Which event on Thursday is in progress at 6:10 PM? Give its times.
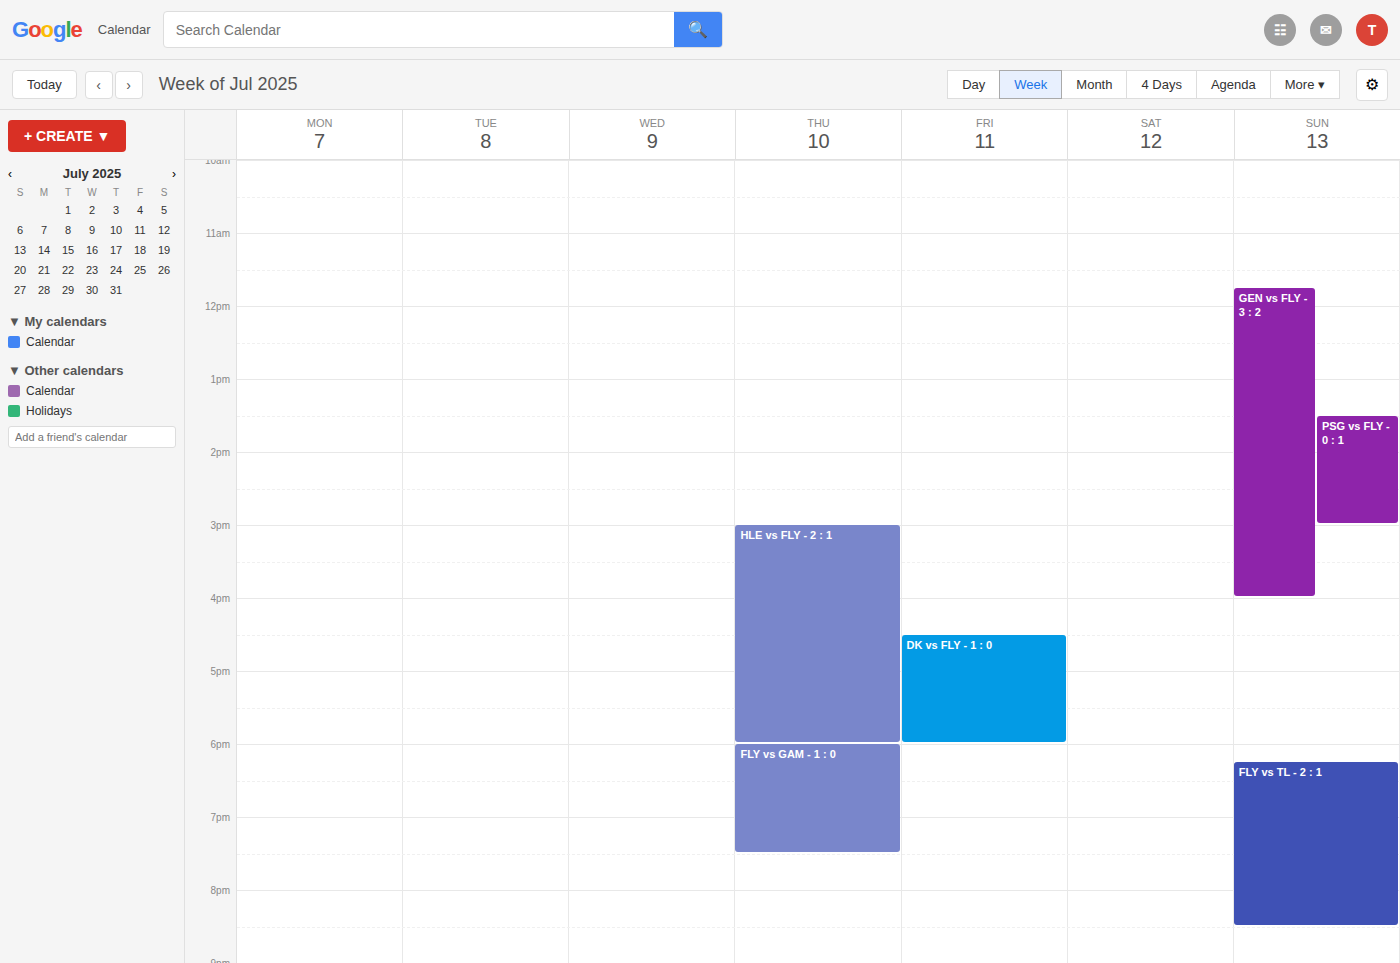
"FLY vs GAM - 1 : 0", 6:00 PM to 7:30 PM